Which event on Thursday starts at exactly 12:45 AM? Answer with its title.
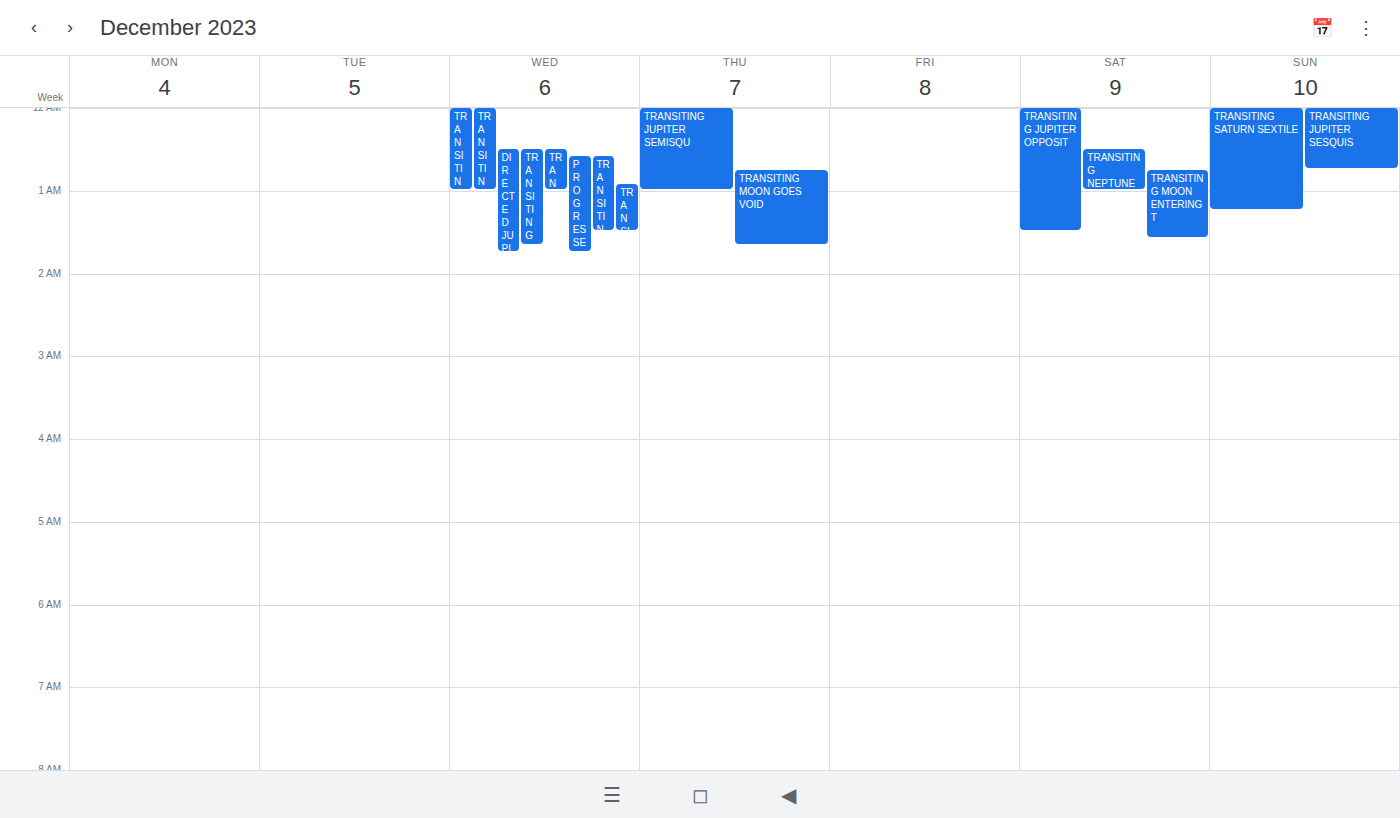
"TRANSITING MOON GOES VOID"